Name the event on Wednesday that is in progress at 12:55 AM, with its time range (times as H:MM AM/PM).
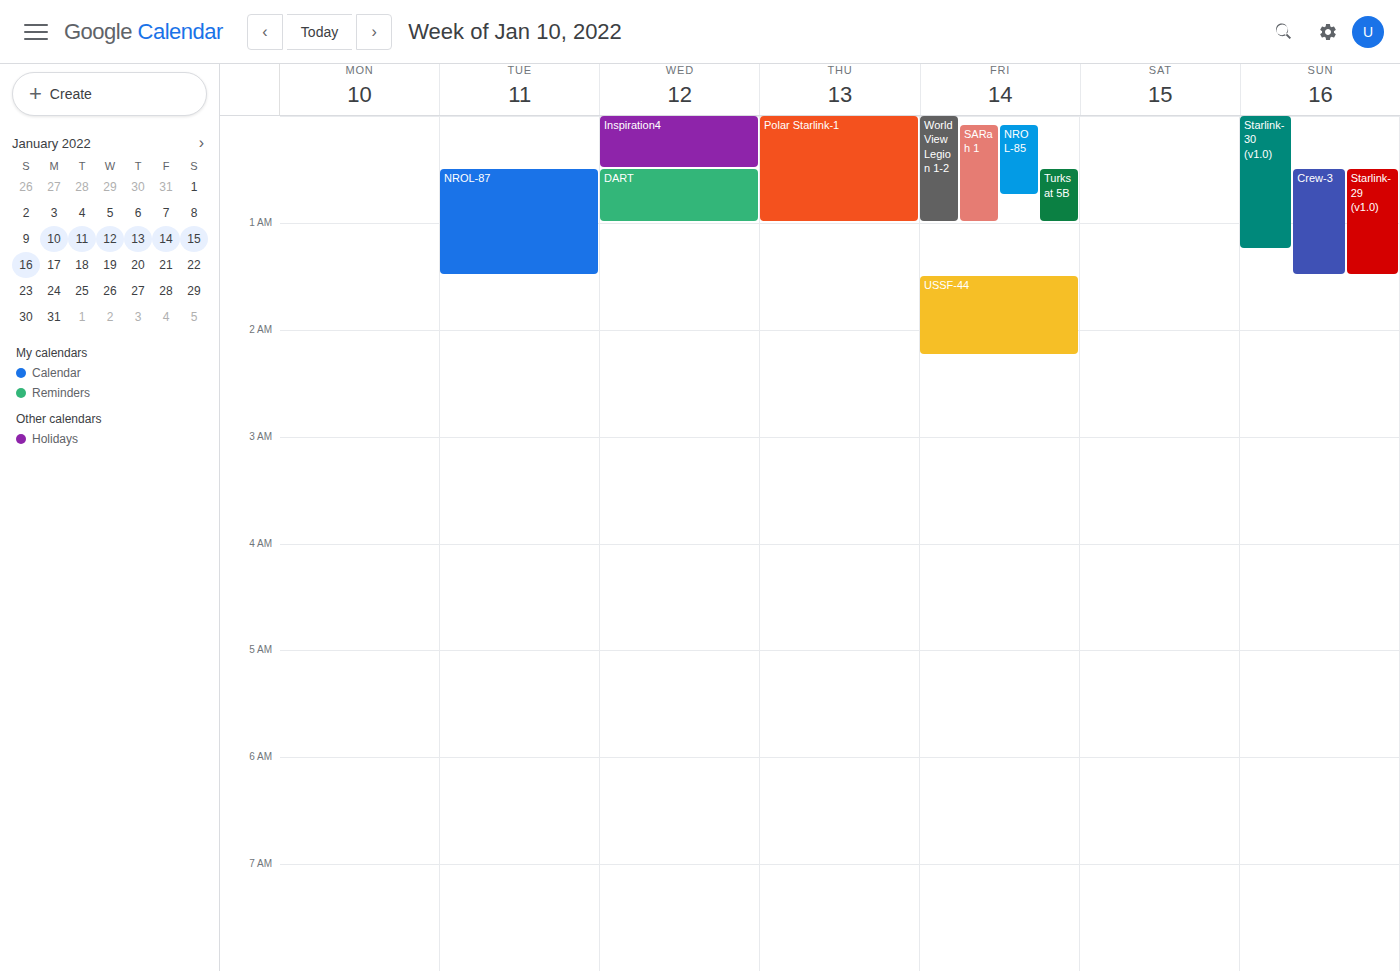
"DART", 12:30 AM to 1:00 AM